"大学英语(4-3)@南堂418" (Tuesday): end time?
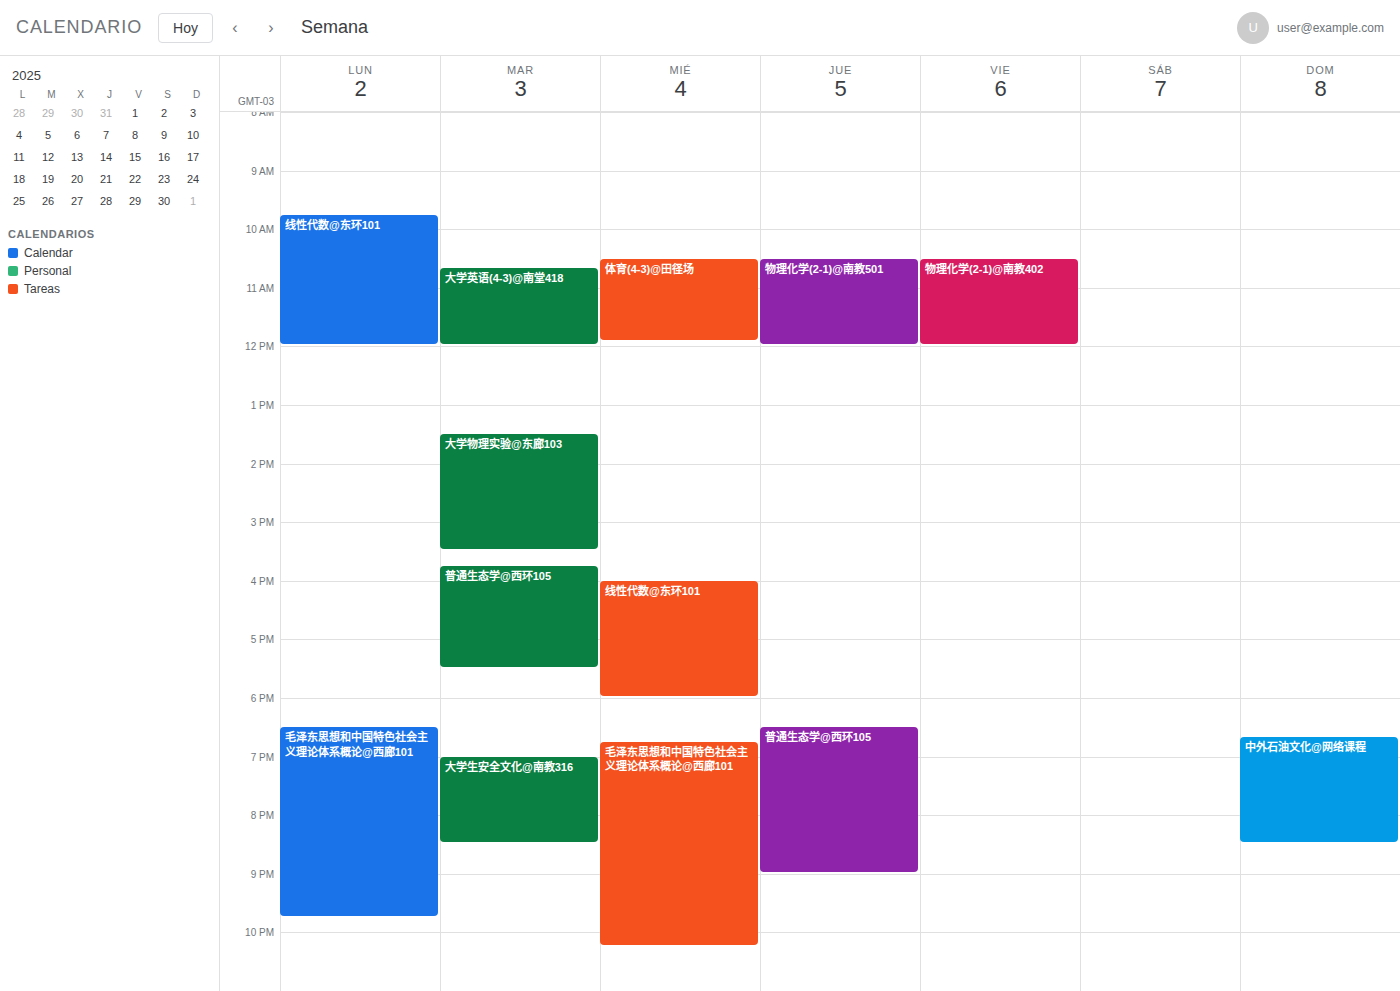
12:00